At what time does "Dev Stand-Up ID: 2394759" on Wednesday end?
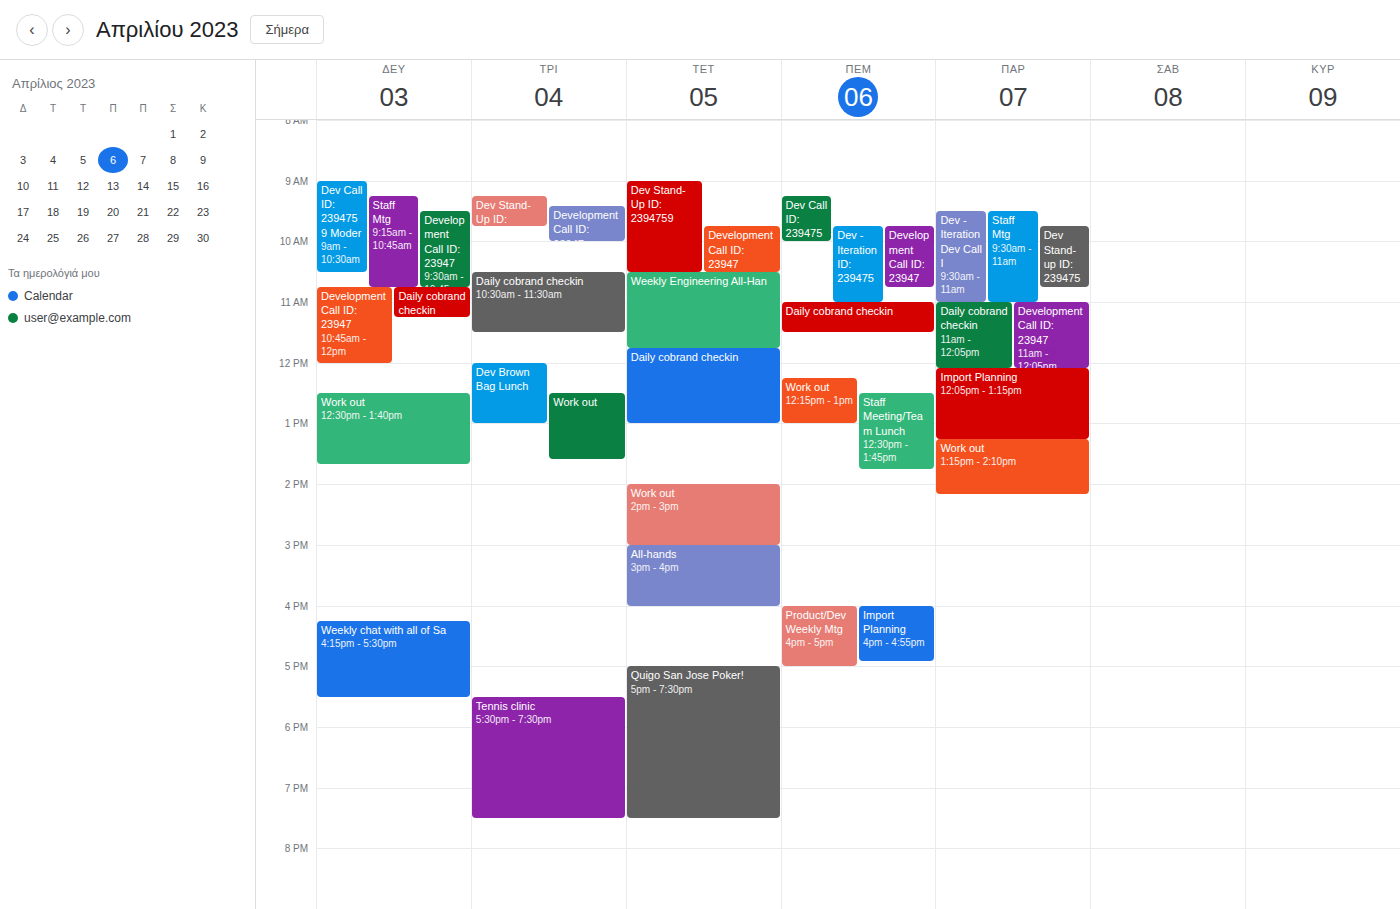
10:30 AM